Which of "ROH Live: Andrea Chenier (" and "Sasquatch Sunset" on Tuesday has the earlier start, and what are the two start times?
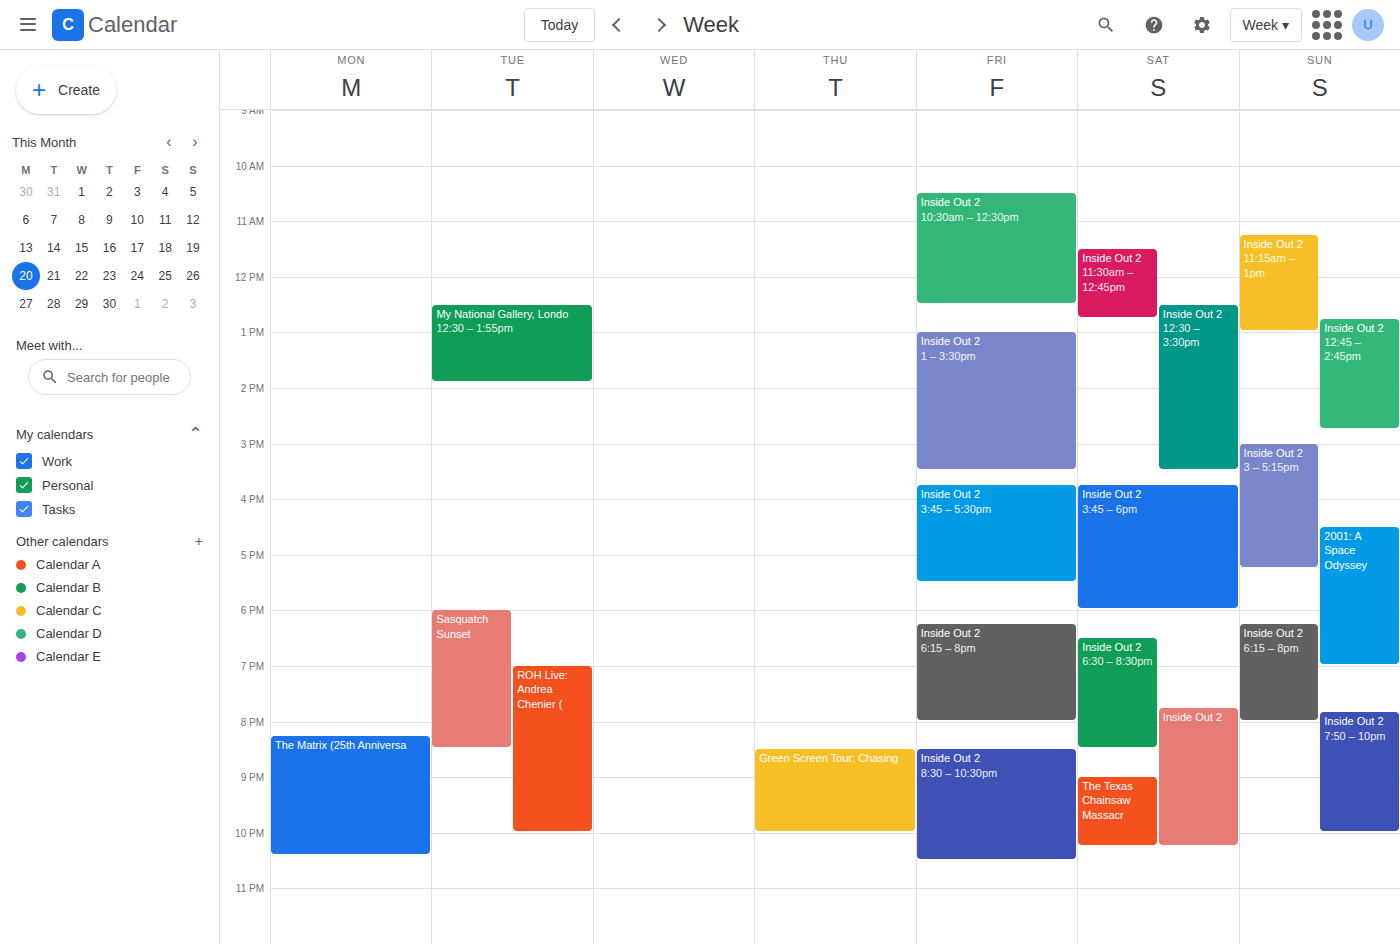
"Sasquatch Sunset" 6:00 PM; "ROH Live: Andrea Chenier (" 7:00 PM.